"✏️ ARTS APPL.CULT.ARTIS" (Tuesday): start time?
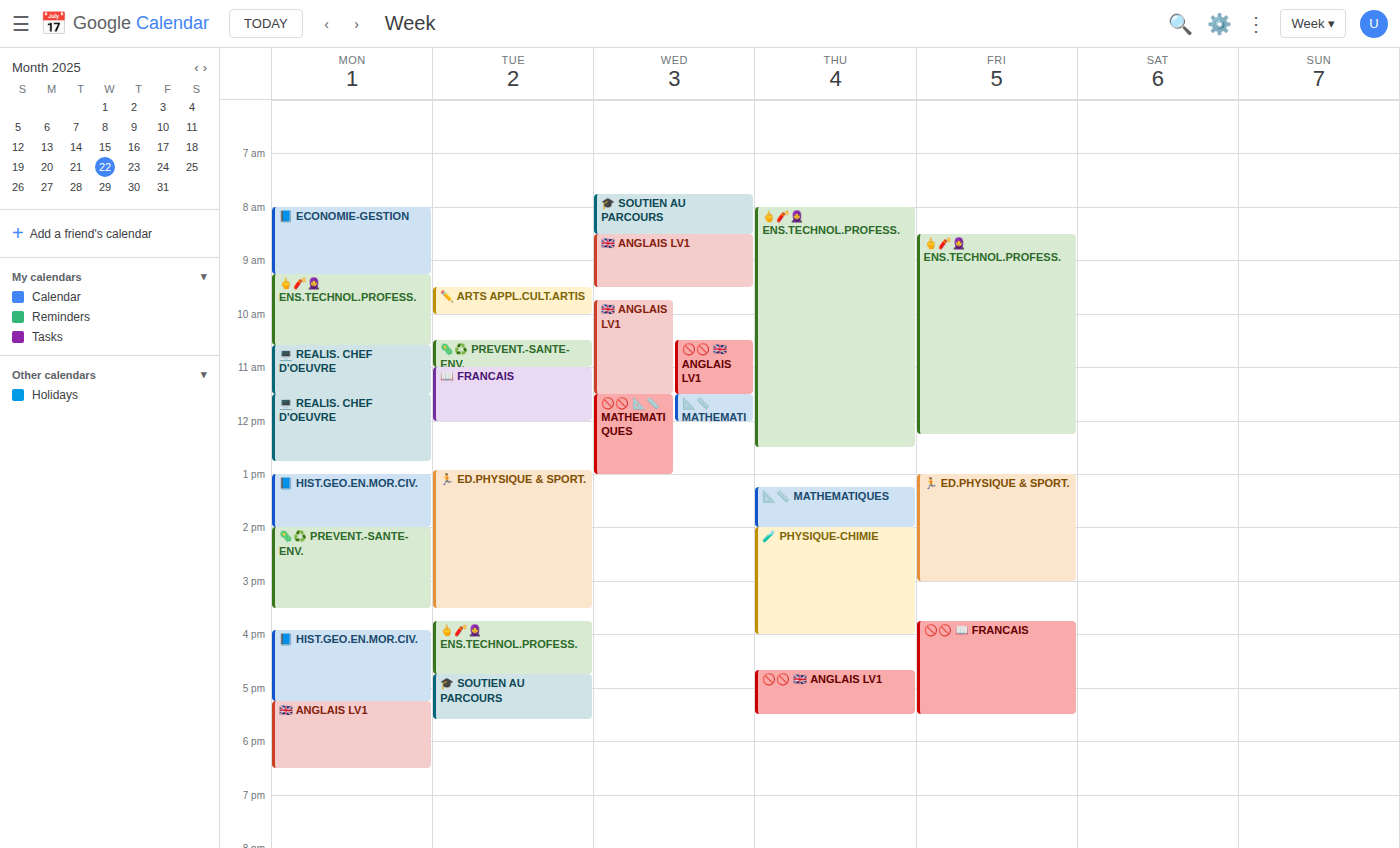
9:30 AM